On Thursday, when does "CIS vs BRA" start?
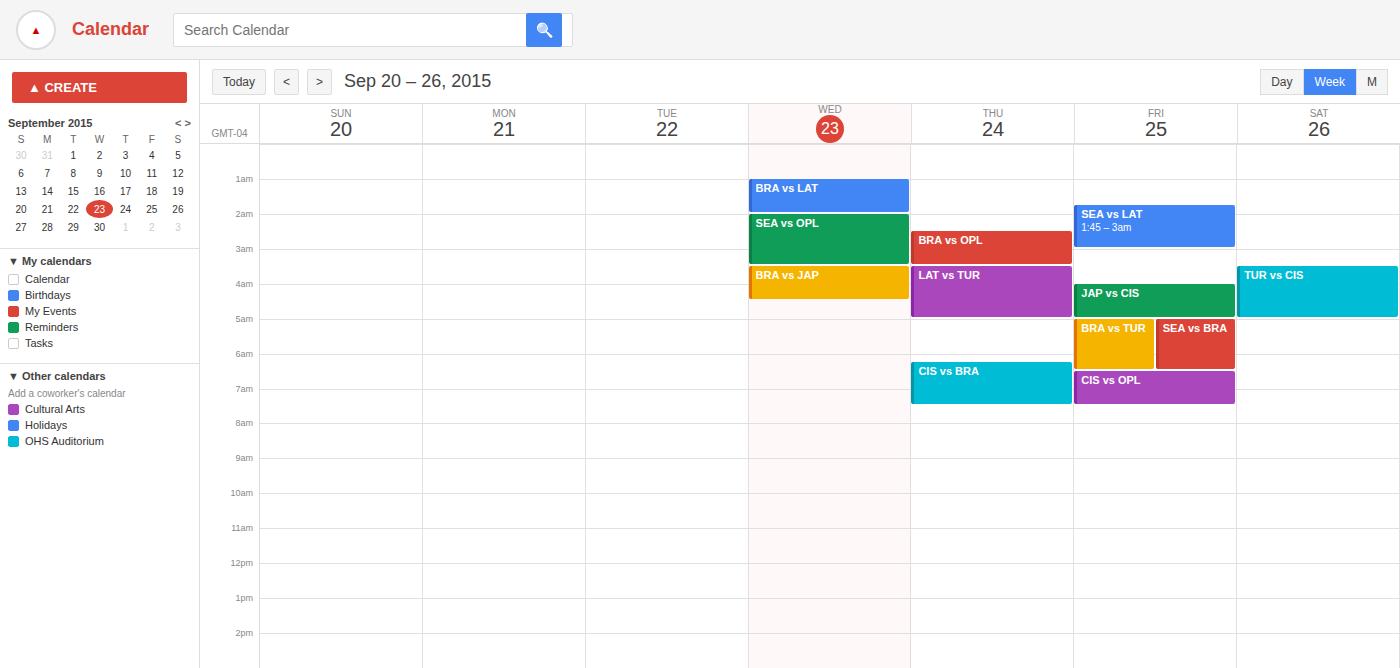
6:15 AM